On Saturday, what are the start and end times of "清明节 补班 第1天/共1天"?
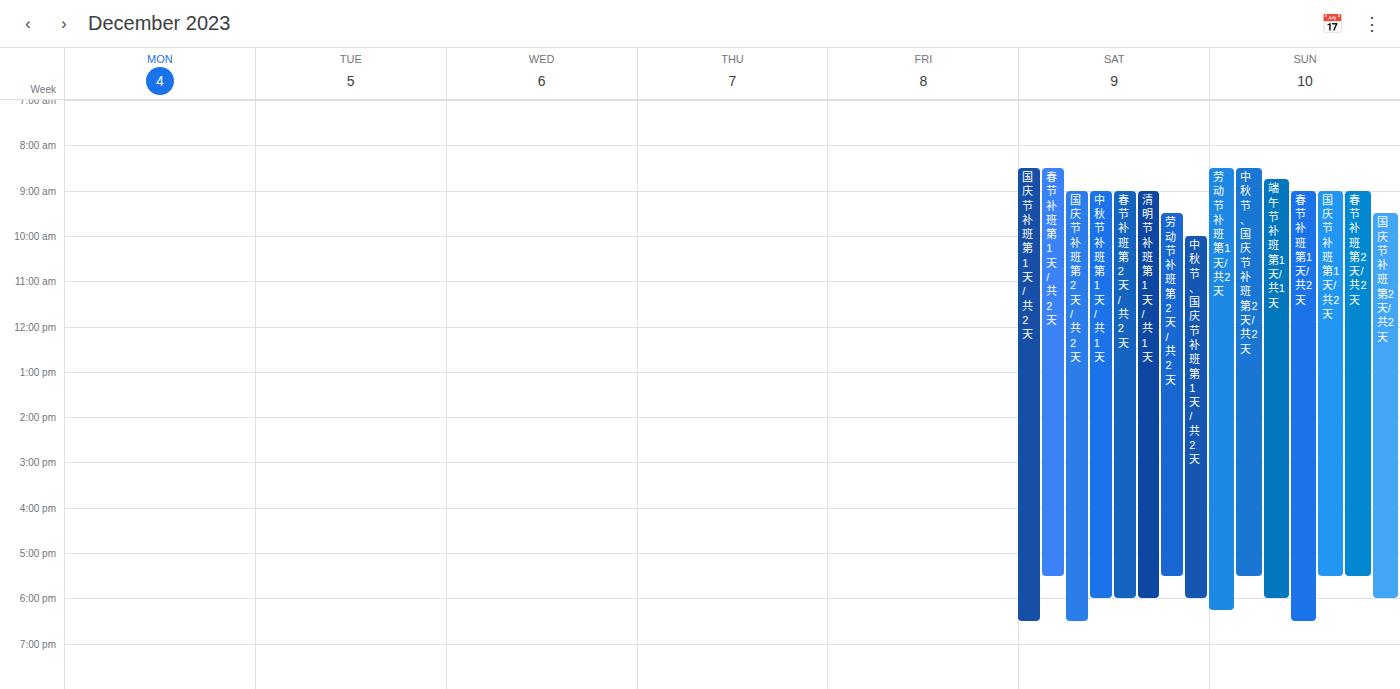
9:00 AM to 6:00 PM